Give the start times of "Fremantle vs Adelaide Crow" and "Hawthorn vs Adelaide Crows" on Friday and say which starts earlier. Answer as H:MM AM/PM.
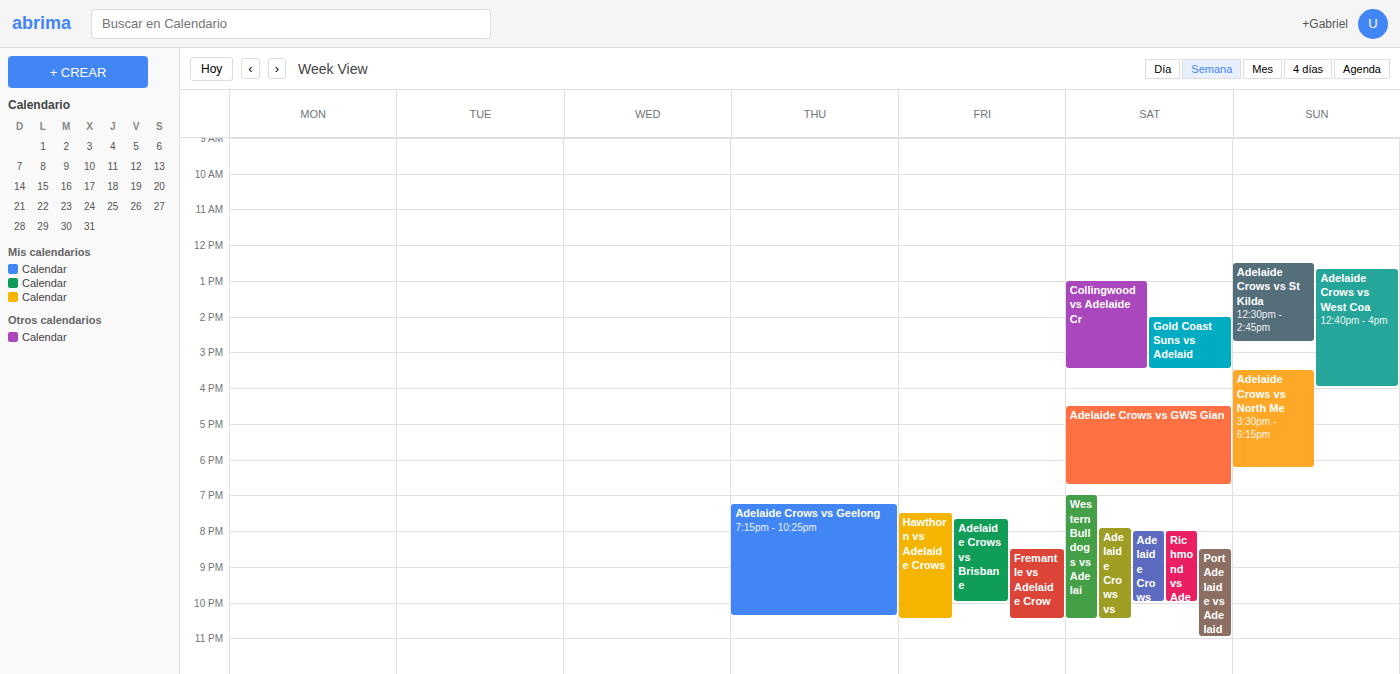
"Hawthorn vs Adelaide Crows" 7:30 PM; "Fremantle vs Adelaide Crow" 8:30 PM.